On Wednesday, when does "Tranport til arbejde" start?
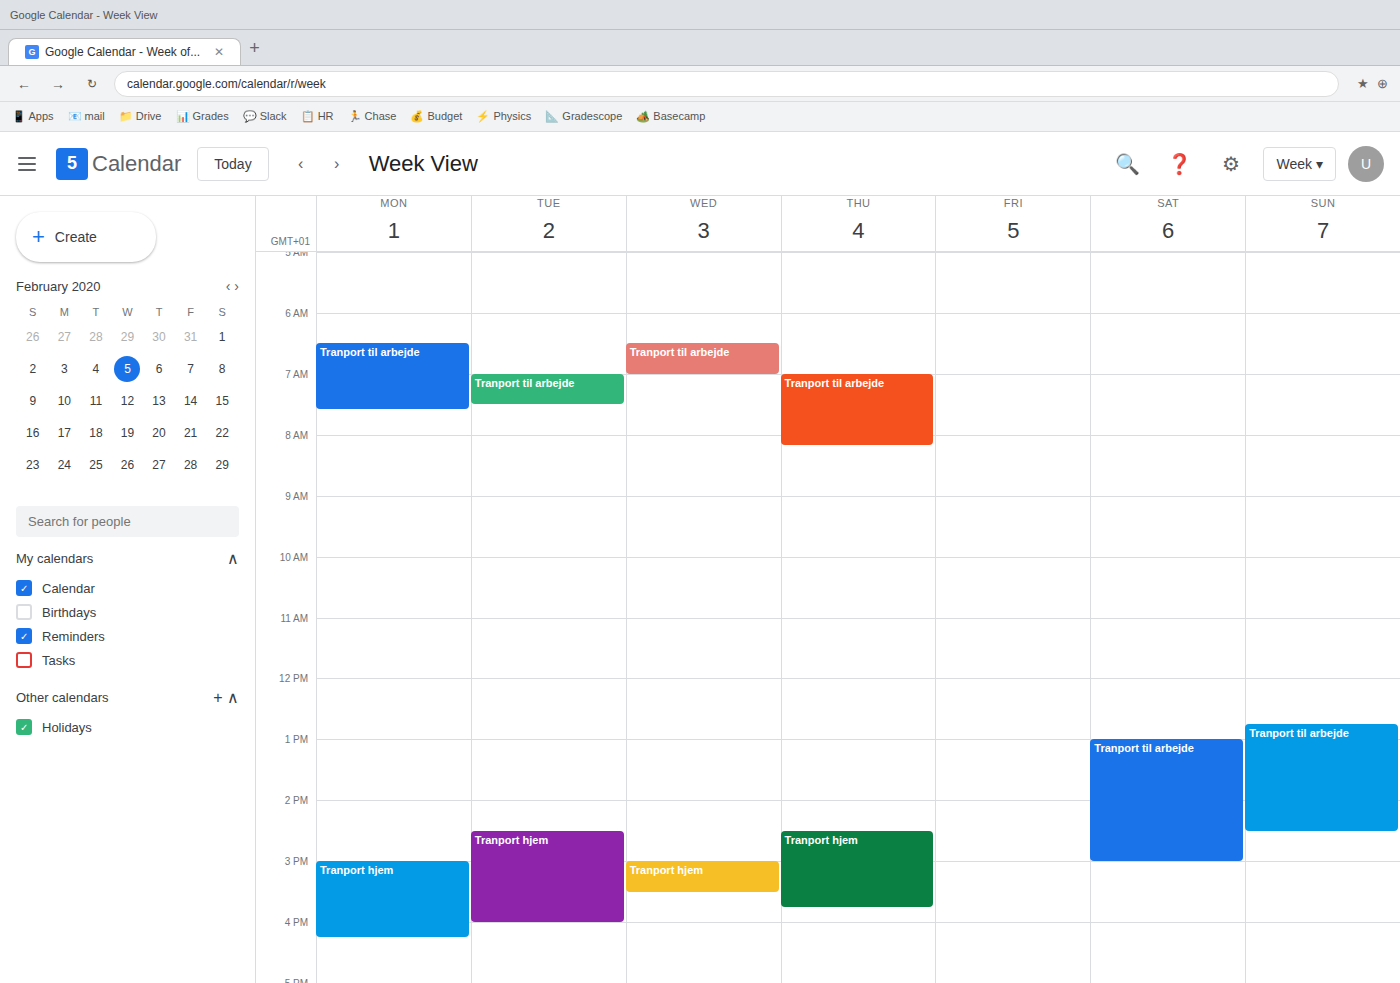
6:30 AM